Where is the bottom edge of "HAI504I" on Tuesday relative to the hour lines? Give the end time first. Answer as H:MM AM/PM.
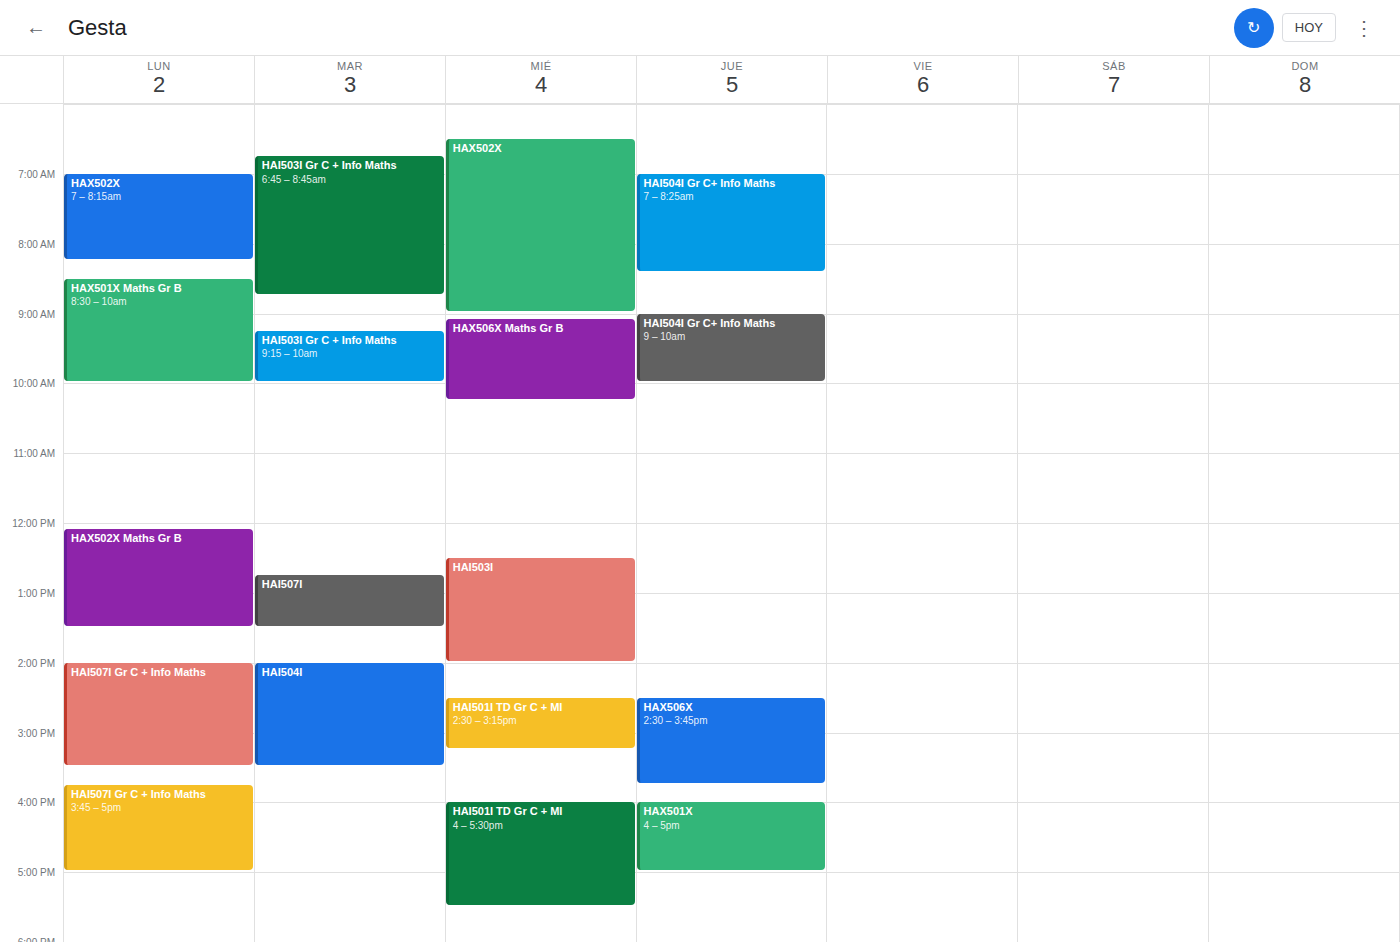
3:30 PM -- halfway between the 3 PM and 4 PM lines.